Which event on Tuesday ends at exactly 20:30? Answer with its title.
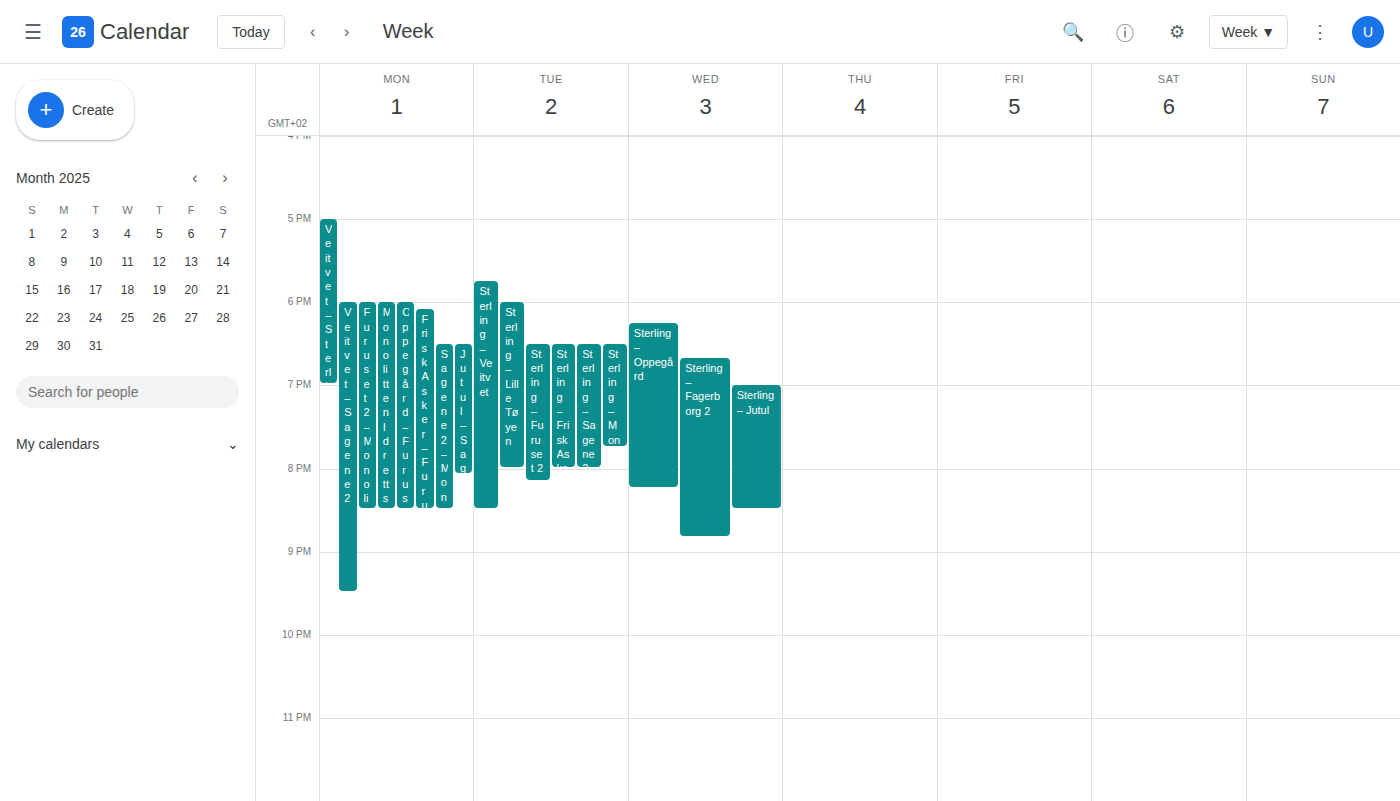
"Sterling – Veitvet"